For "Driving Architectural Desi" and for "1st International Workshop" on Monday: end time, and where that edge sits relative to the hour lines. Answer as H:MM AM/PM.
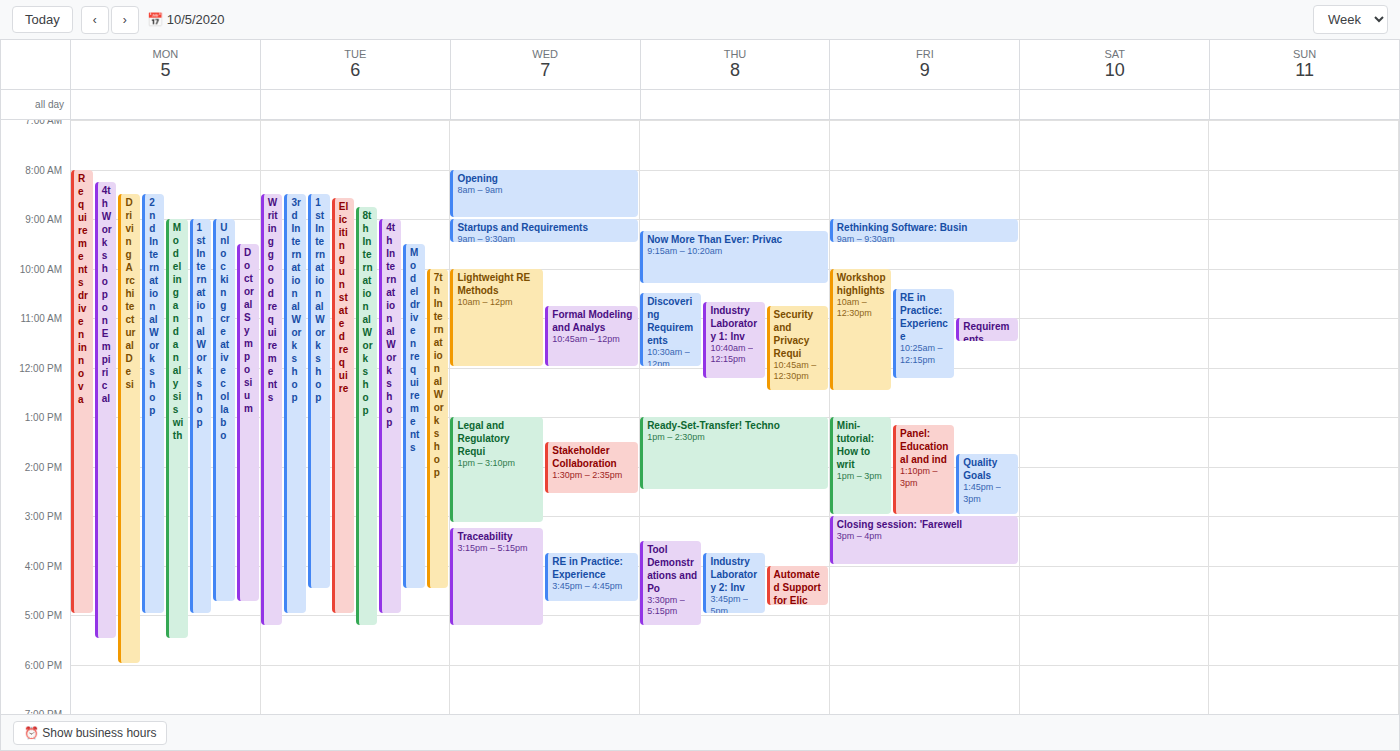
"Driving Architectural Desi": 6:00 PM, exactly on the 6 PM line. "1st International Workshop": 5:00 PM, exactly on the 5 PM line.